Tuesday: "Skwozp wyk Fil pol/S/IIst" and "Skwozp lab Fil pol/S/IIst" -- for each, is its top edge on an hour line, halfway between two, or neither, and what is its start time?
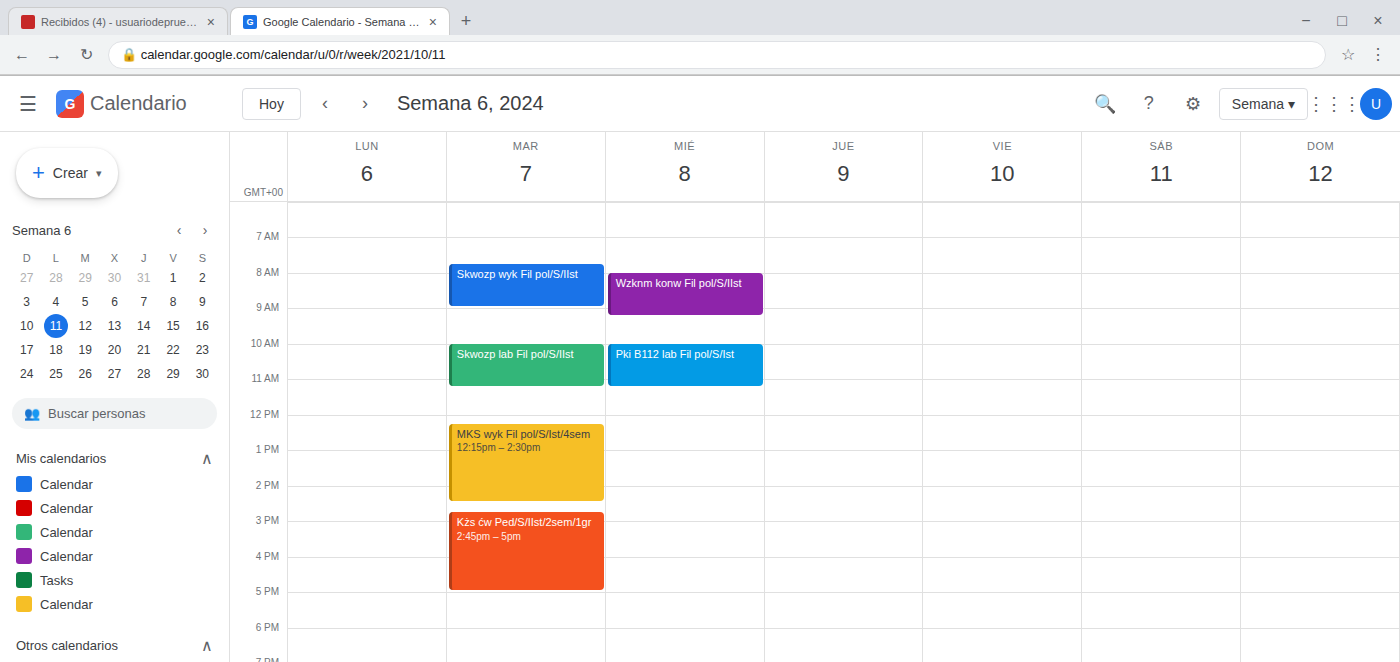
"Skwozp wyk Fil pol/S/IIst": 7:45 AM, neither: three quarters of the way from the 7 AM line to the 8 AM line. "Skwozp lab Fil pol/S/IIst": 10:00 AM, exactly on the 10 AM line.